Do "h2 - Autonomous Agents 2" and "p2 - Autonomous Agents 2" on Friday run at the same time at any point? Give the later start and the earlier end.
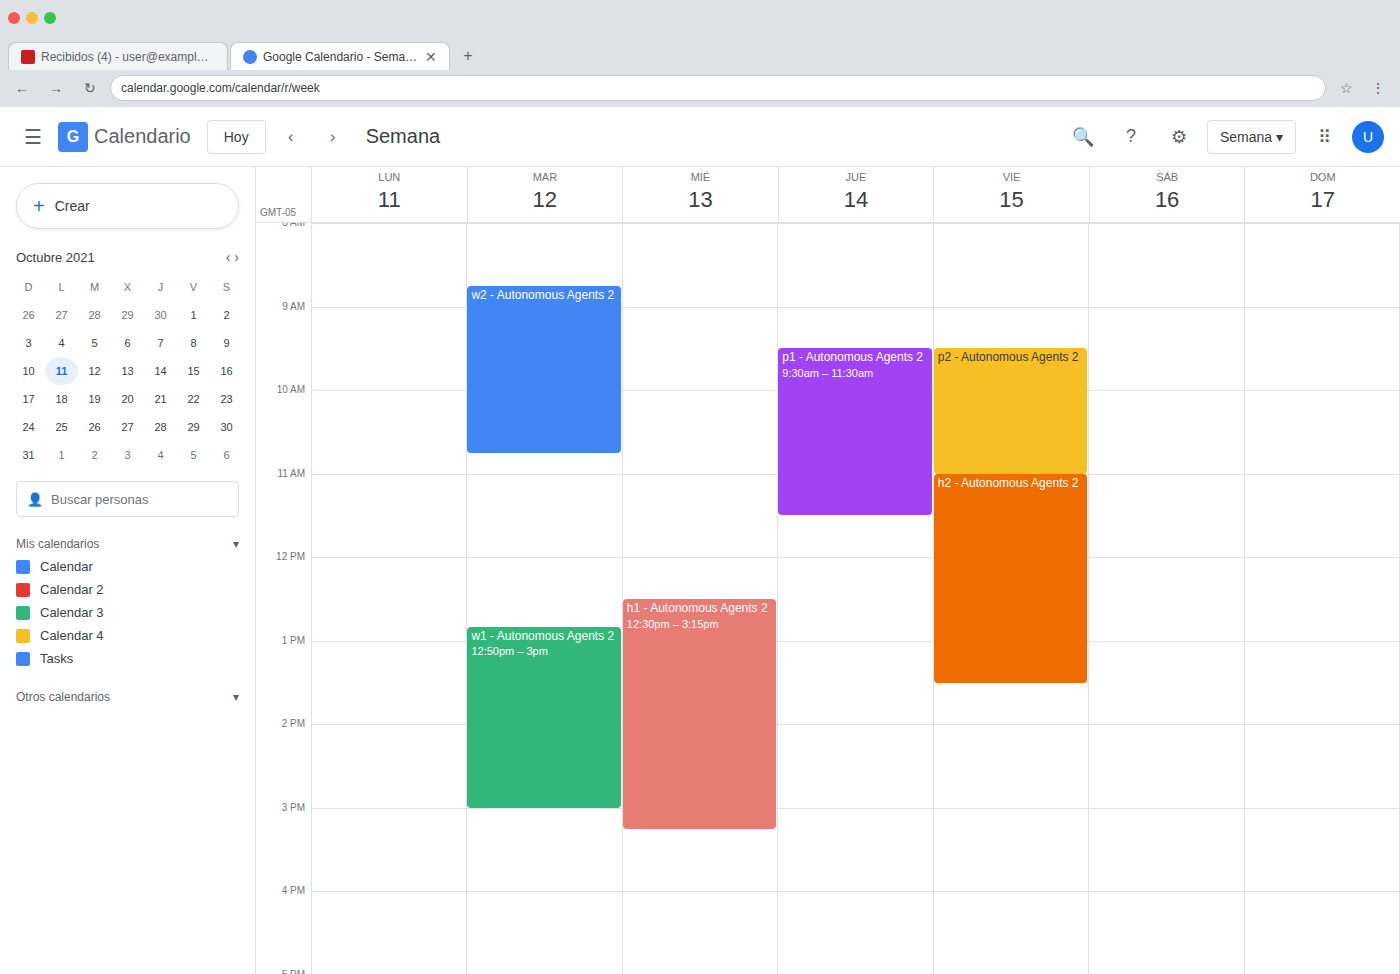
"p2 - Autonomous Agents 2" ends at 11:00 AM, exactly when "h2 - Autonomous Agents 2" starts -- they touch but do not overlap.